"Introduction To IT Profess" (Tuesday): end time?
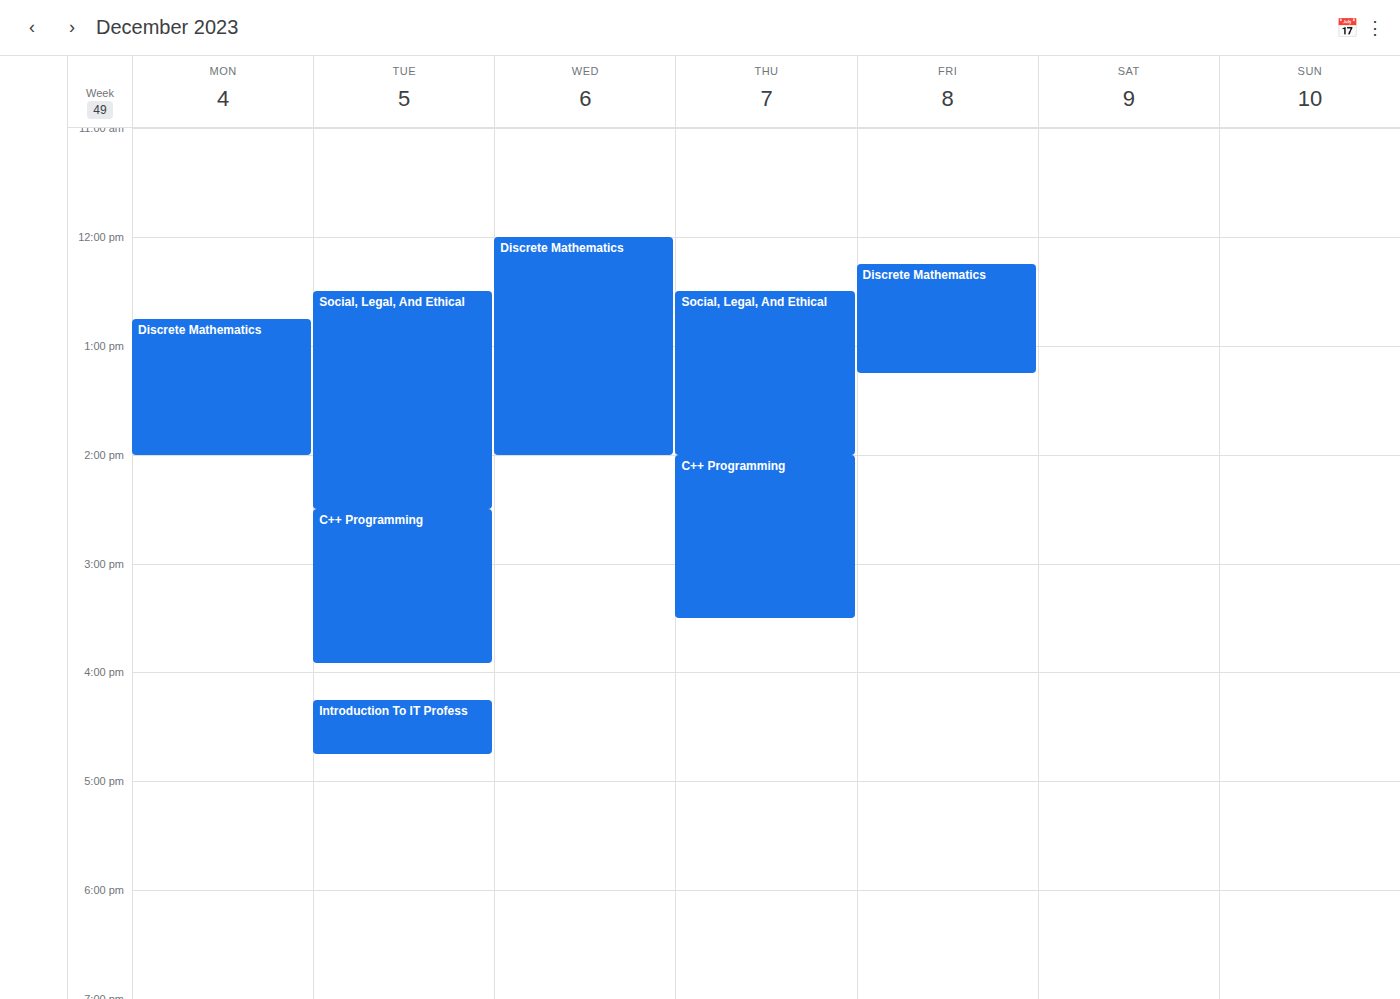
4:45 PM